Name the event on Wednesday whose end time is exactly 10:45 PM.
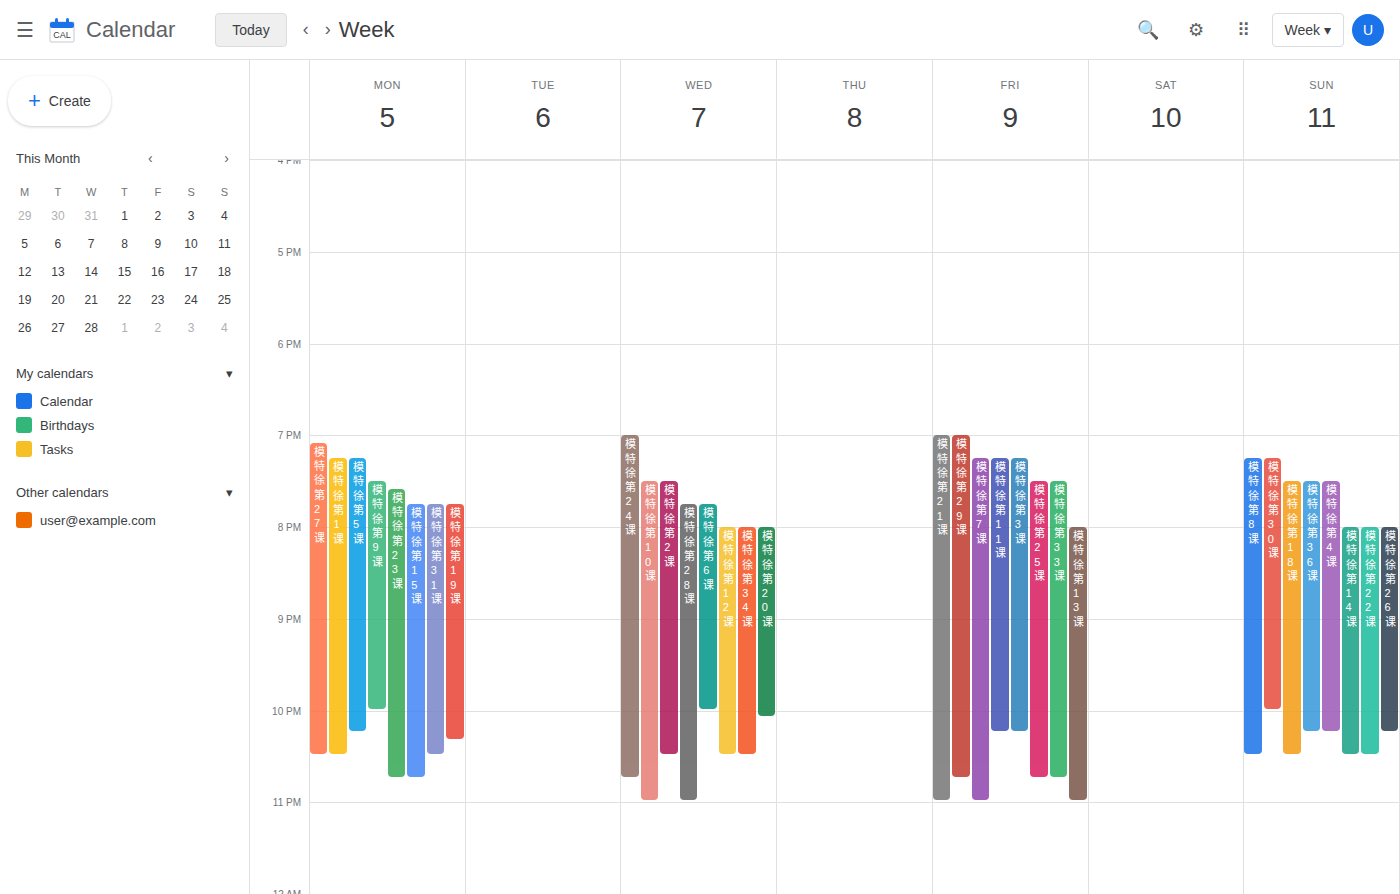
"模特徐 第24课"